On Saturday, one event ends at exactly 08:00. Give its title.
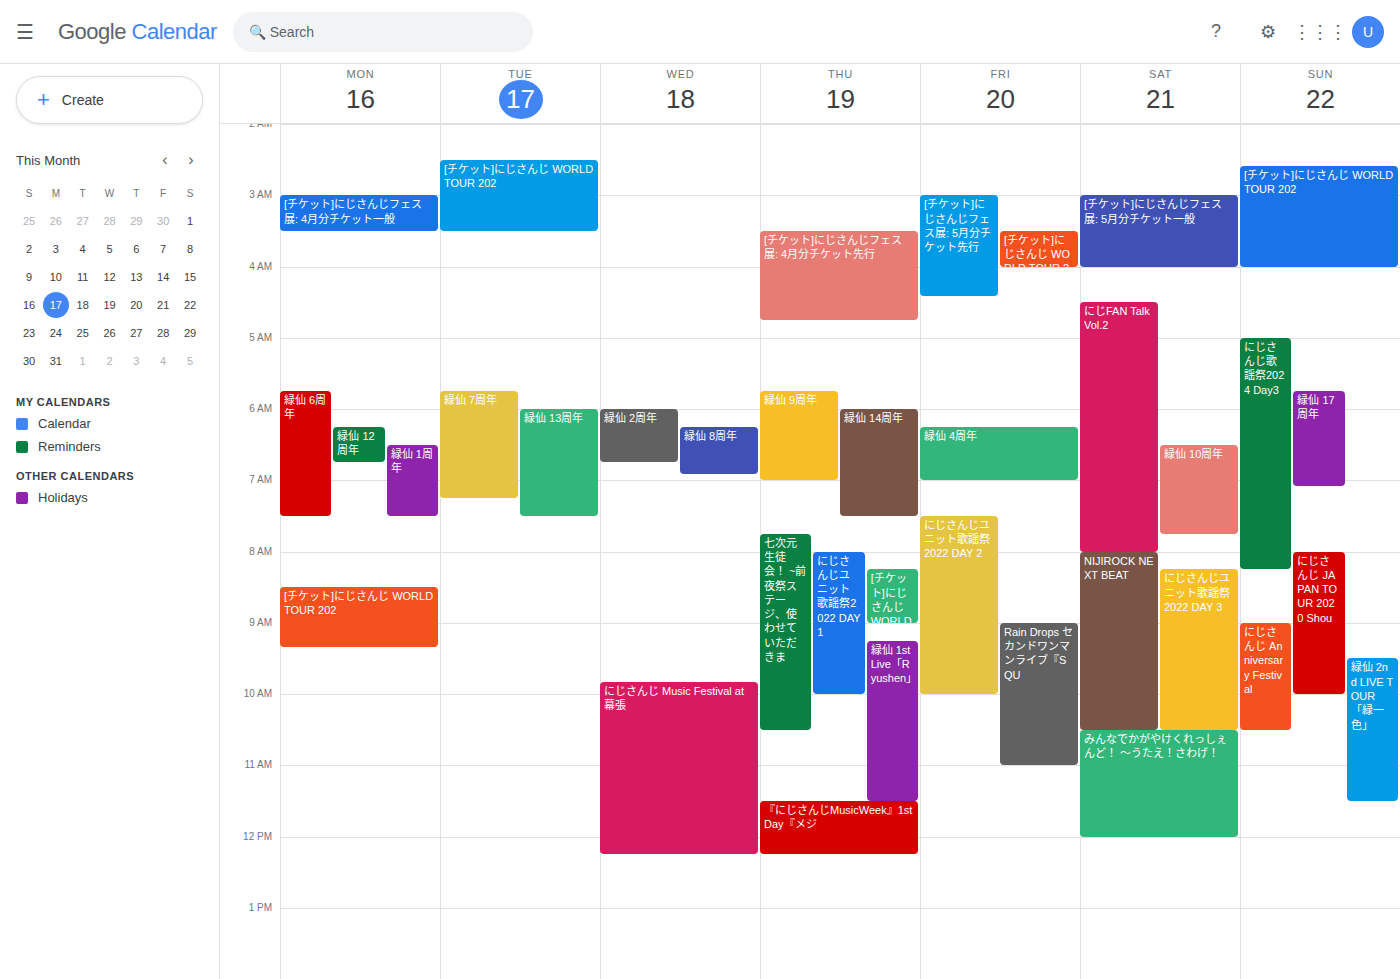
"にじFAN Talk Vol.2"